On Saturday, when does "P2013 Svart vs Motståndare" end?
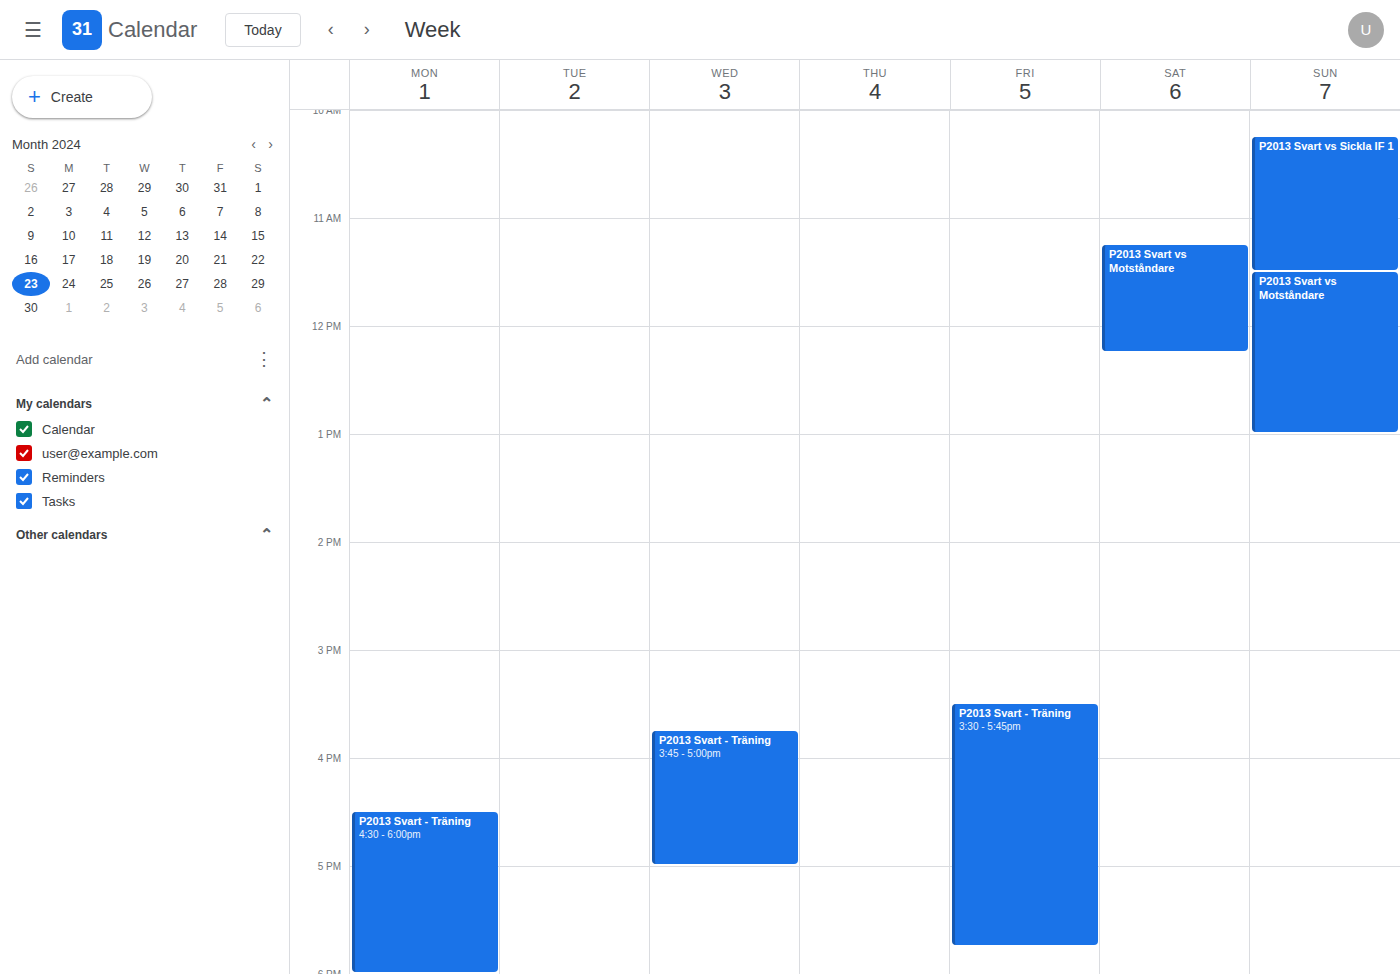
12:15 PM